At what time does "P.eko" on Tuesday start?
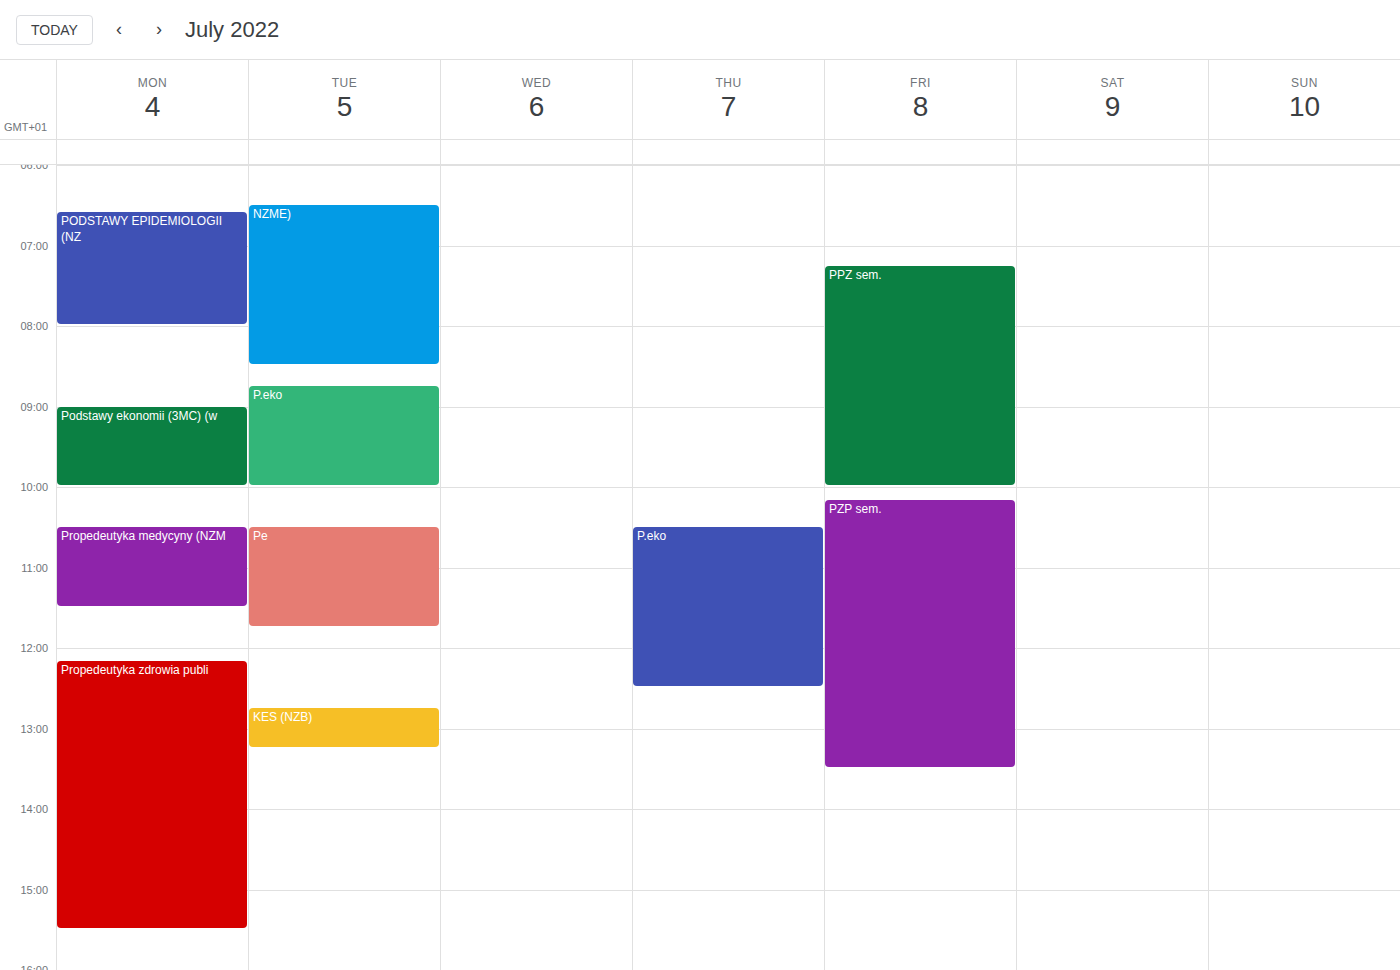
8:45 AM